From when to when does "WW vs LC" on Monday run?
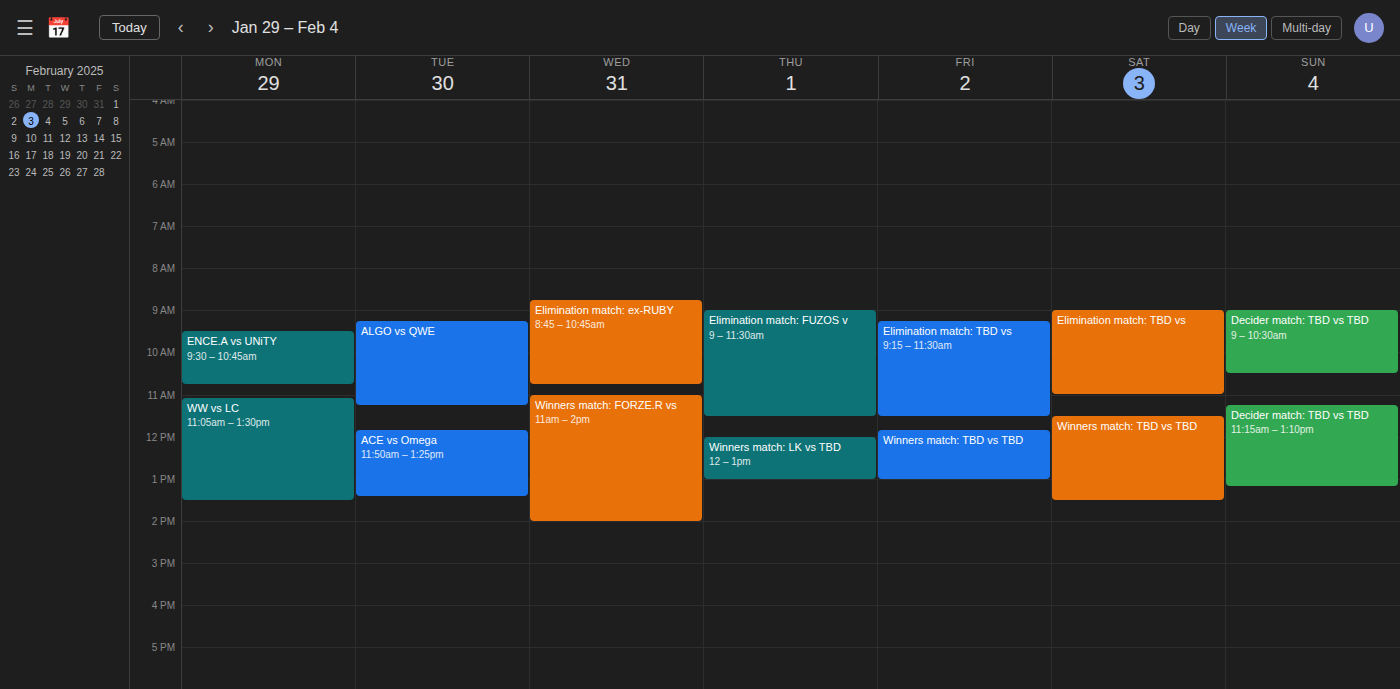
11:05 AM to 1:30 PM